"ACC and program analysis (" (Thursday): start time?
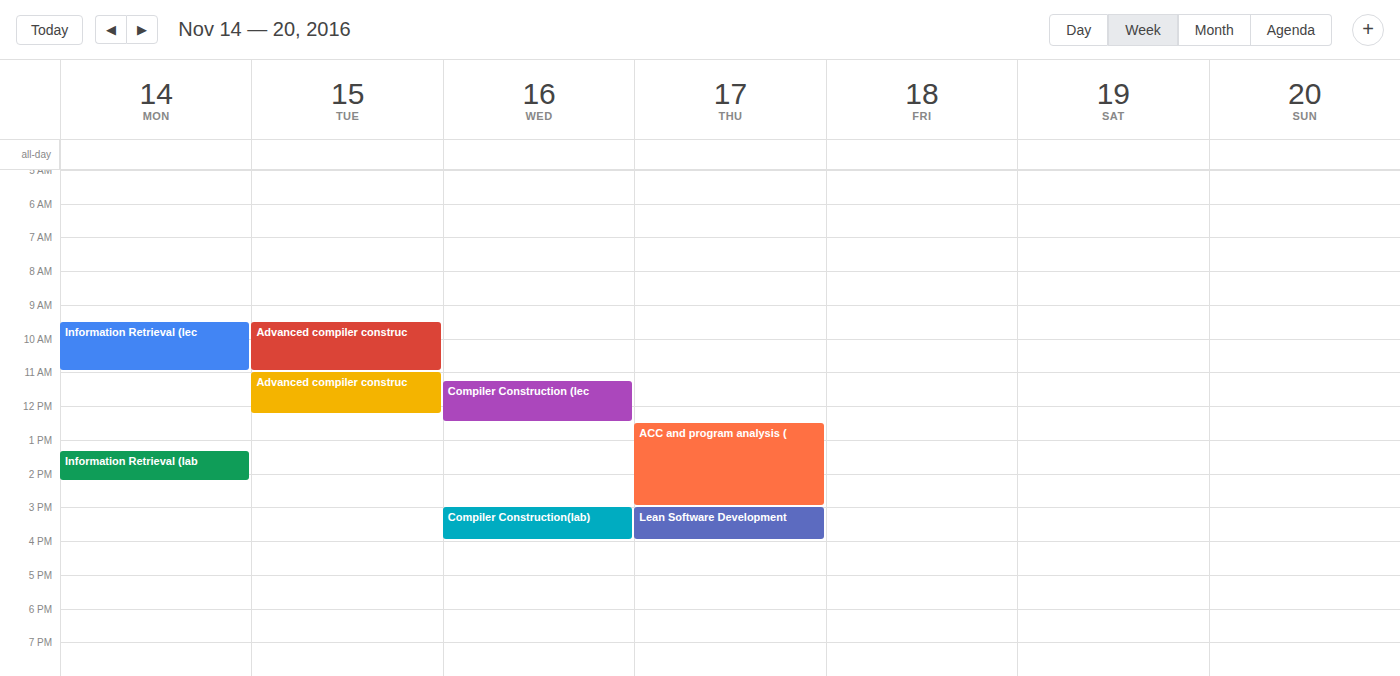
12:30 PM